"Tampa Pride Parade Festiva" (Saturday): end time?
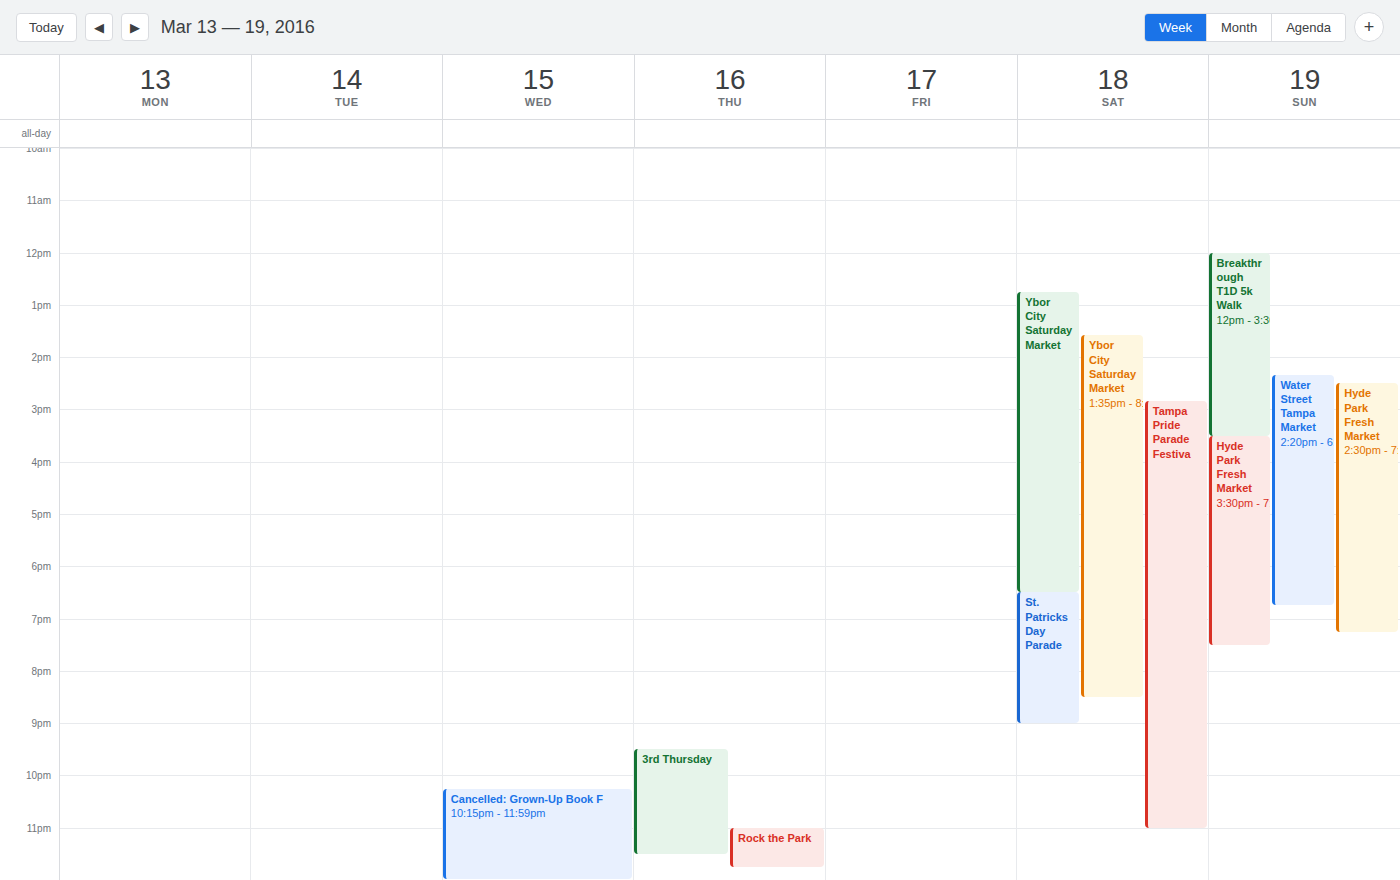
11:00 PM